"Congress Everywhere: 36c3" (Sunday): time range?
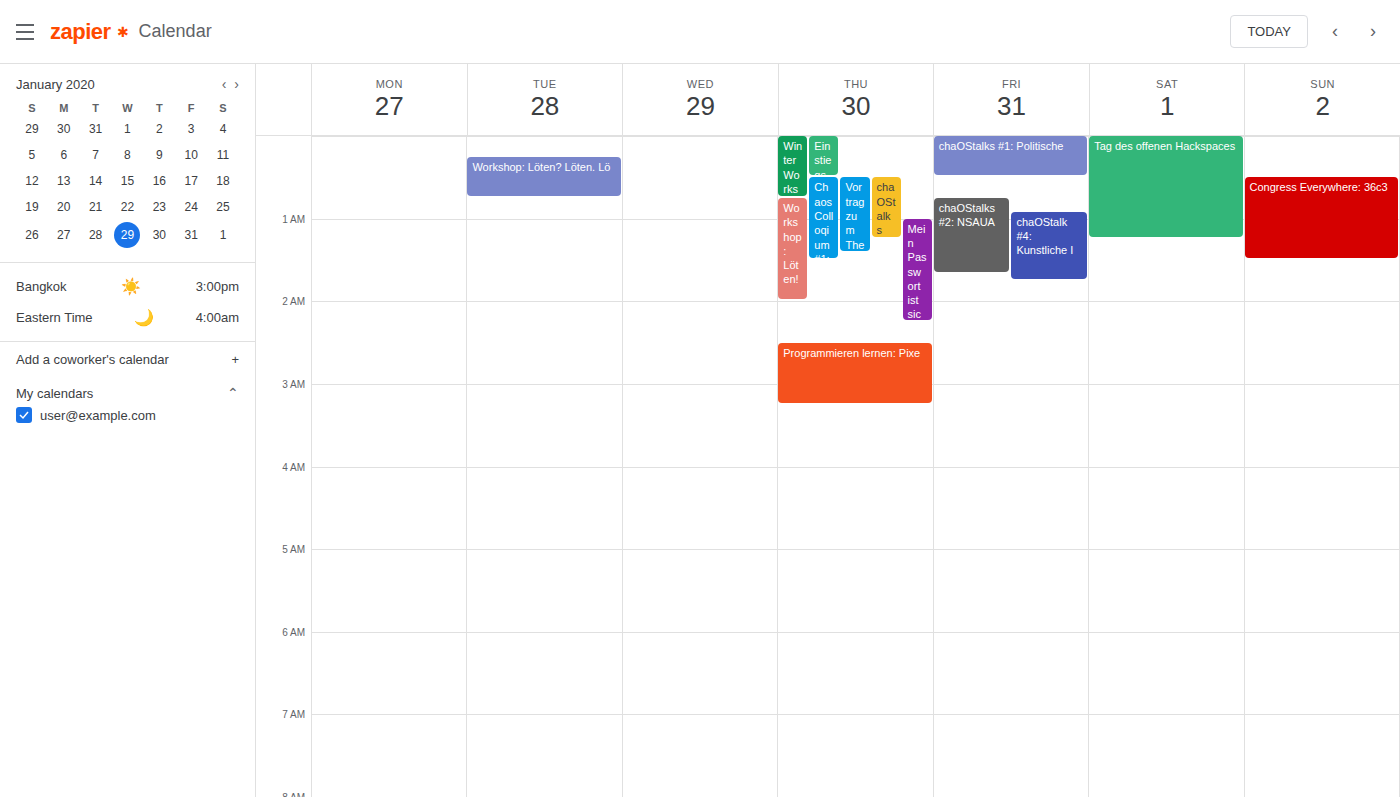
12:30 AM to 1:30 AM